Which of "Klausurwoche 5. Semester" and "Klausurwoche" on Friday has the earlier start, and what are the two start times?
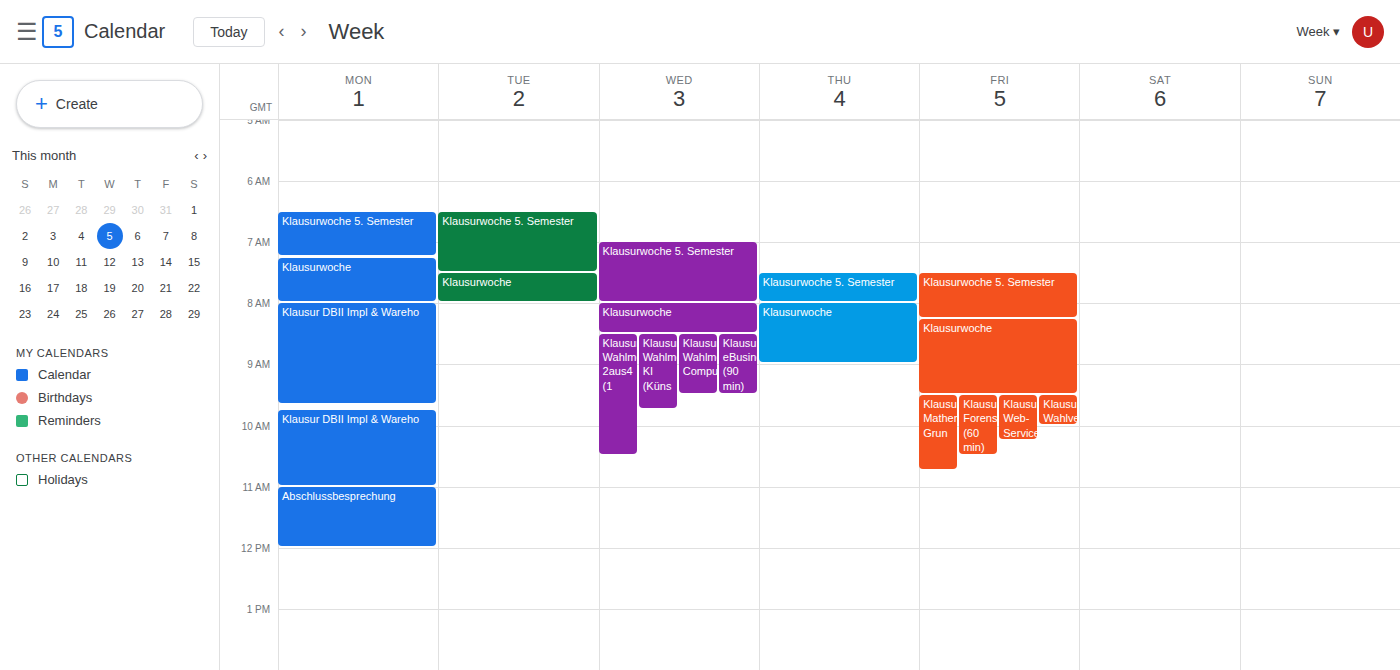
"Klausurwoche 5. Semester" 7:30 AM; "Klausurwoche" 8:15 AM.